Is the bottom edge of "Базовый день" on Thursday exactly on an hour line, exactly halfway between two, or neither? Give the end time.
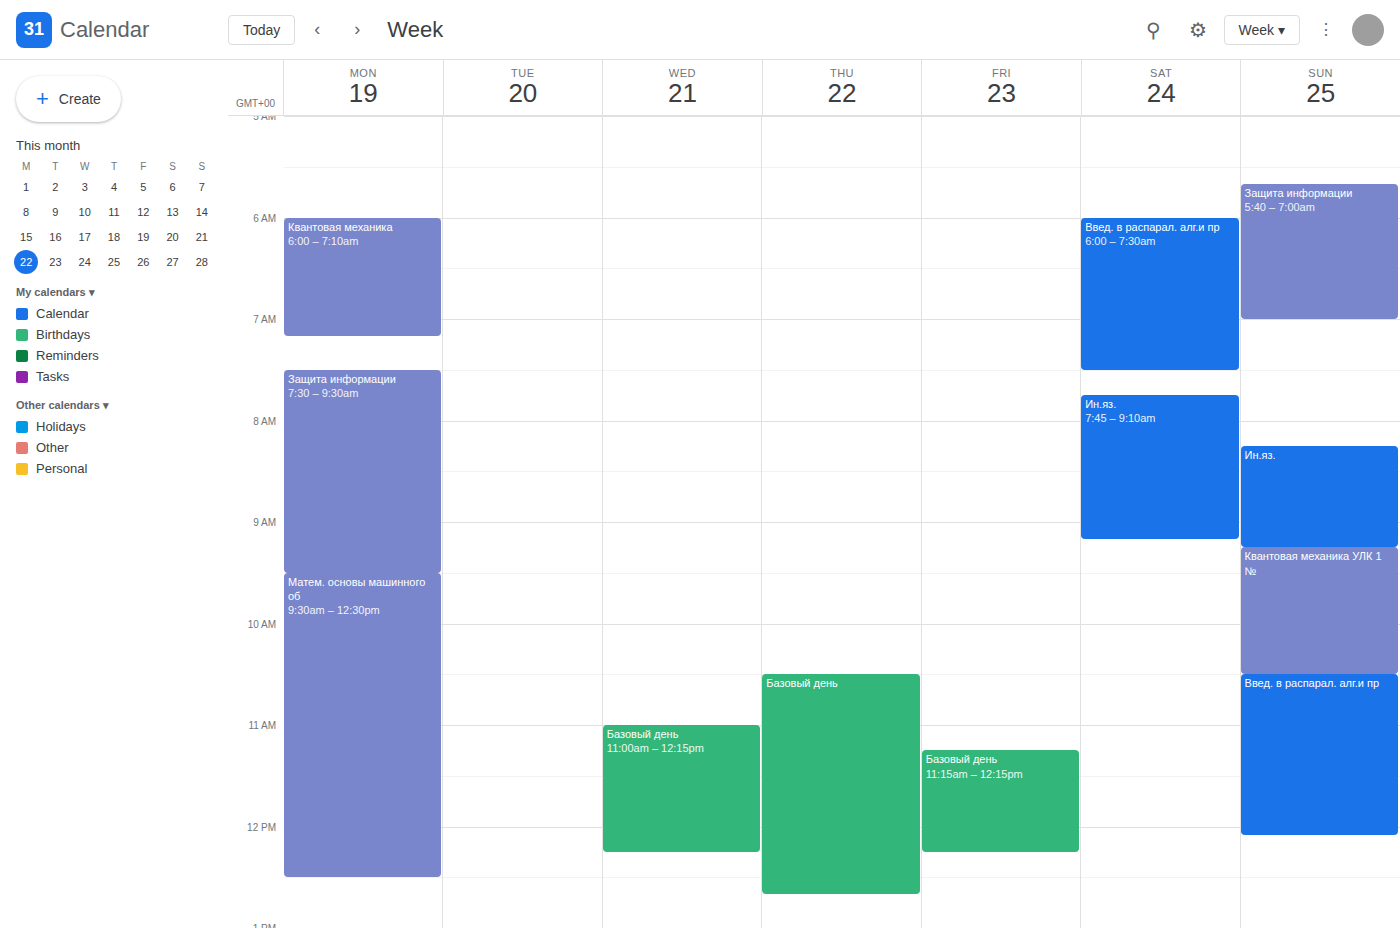
12:40 PM -- neither: 40 minutes below the 12 PM line and 20 minutes above the 1 PM line.